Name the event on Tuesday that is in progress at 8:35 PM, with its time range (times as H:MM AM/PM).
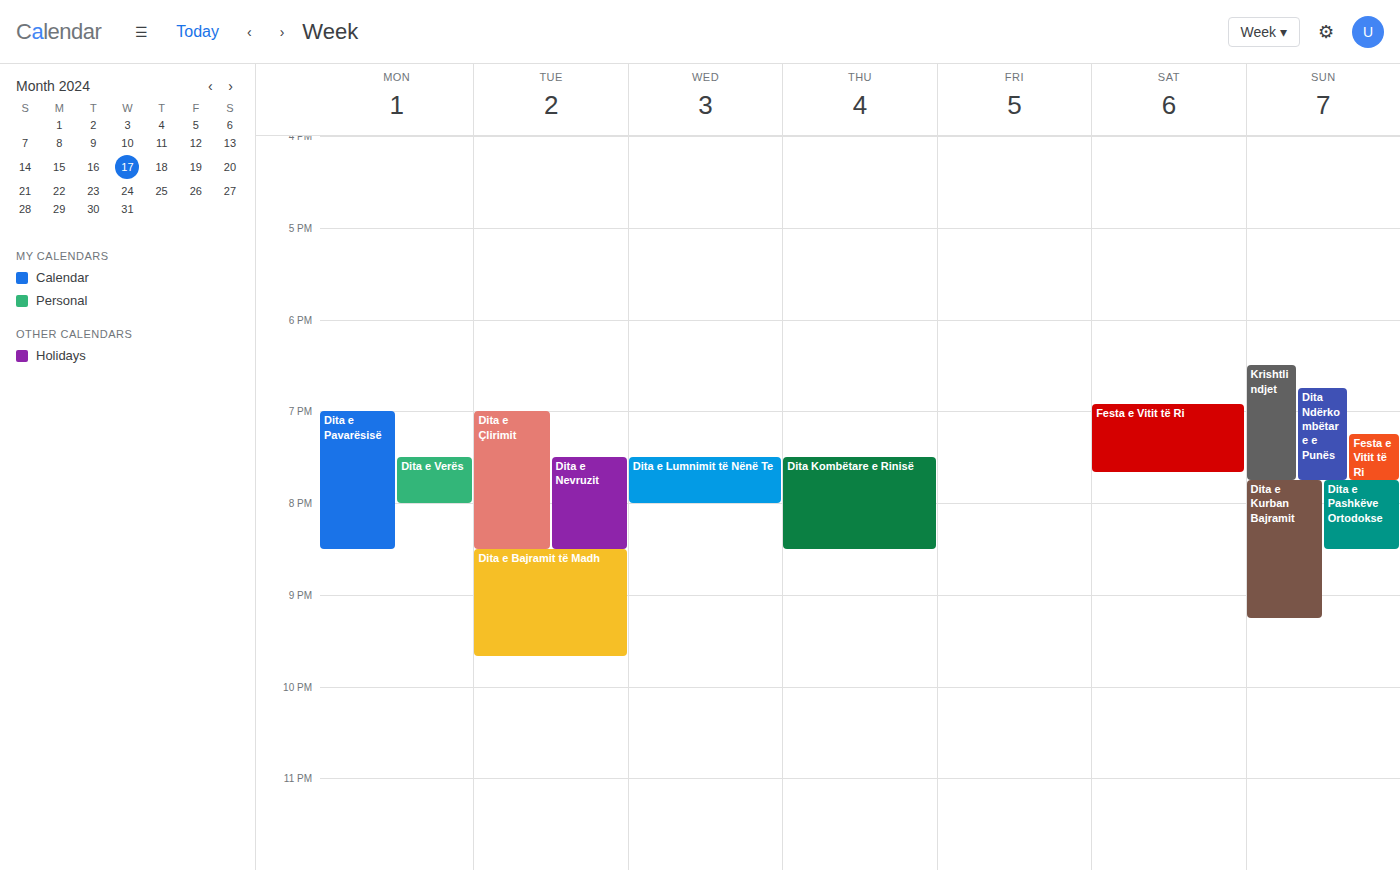
"Dita e Bajramit të Madh", 8:30 PM to 9:40 PM